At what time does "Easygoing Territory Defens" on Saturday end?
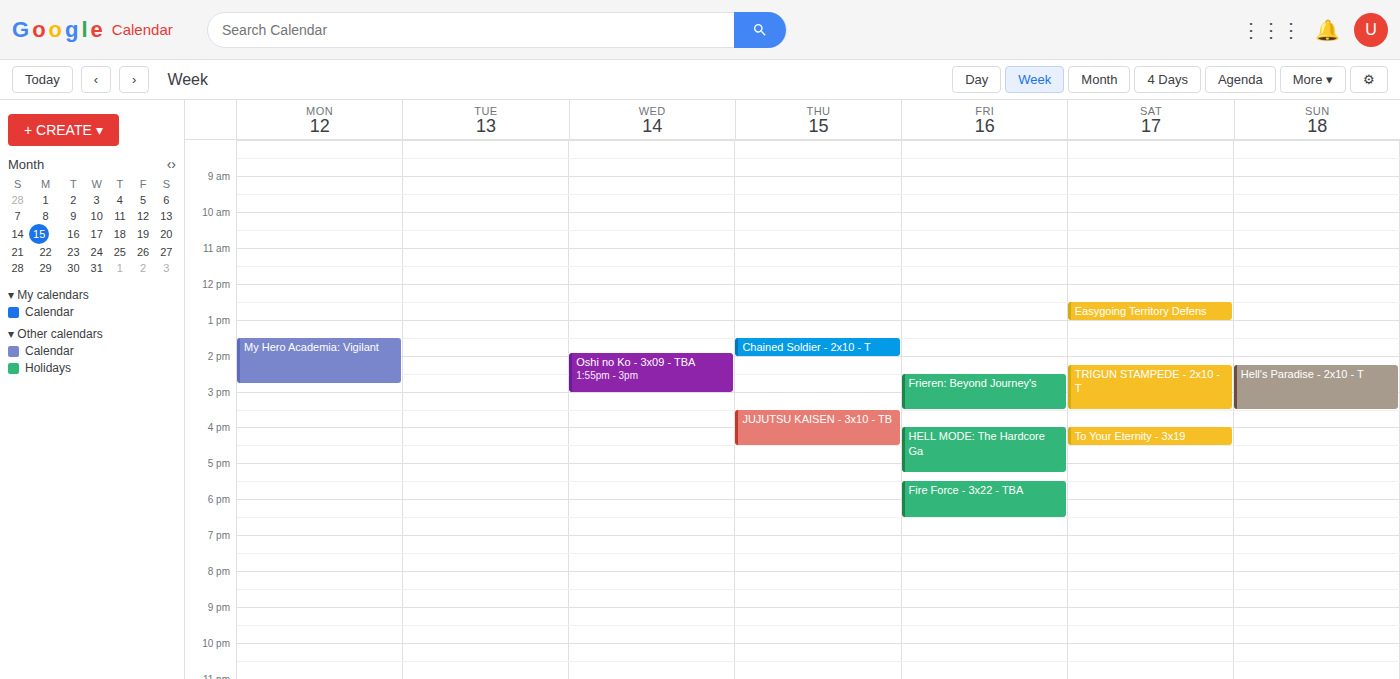
1:00 PM